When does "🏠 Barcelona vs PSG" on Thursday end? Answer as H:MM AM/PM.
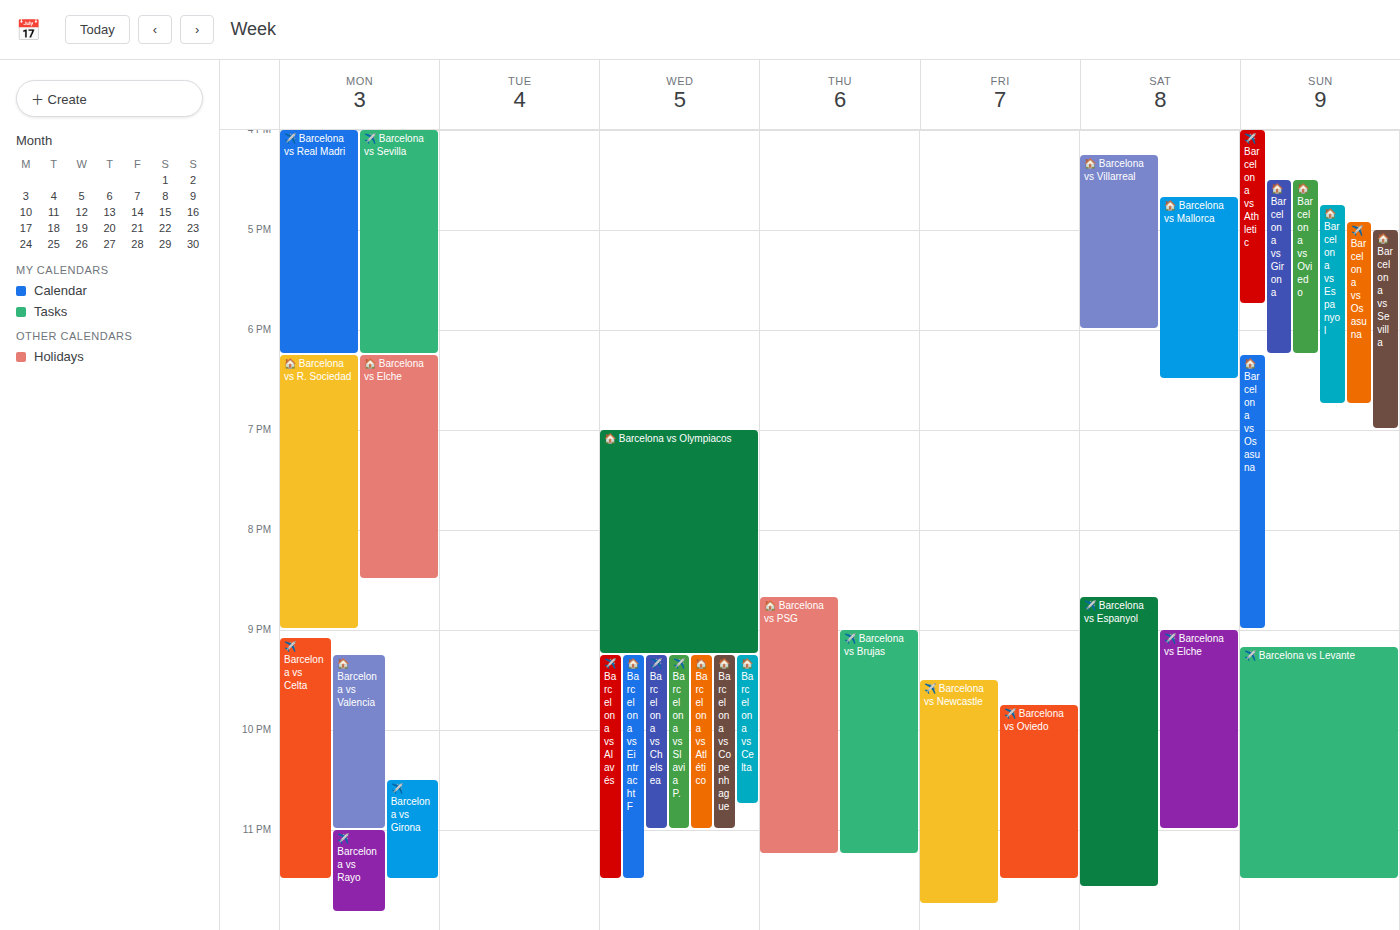
11:15 PM